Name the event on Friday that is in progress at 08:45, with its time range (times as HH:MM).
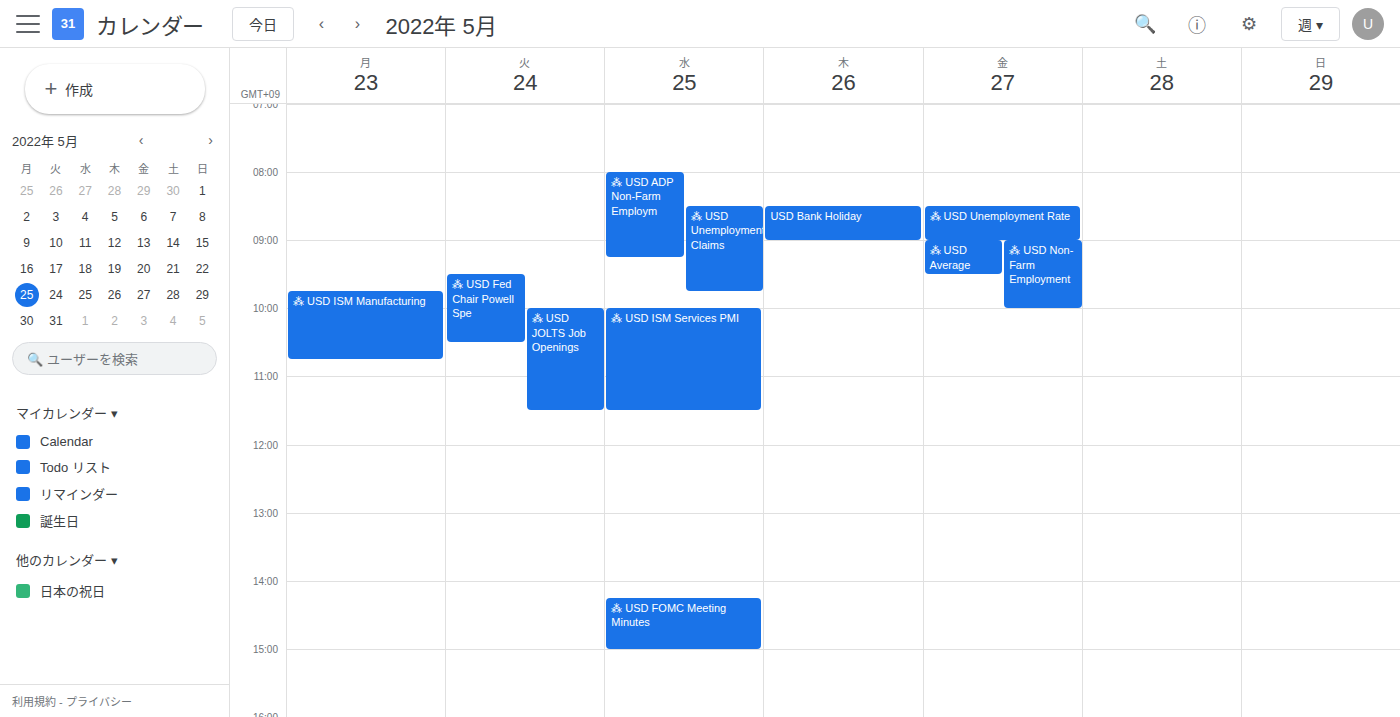
"⁂ USD Unemployment Rate", 08:30 to 09:00